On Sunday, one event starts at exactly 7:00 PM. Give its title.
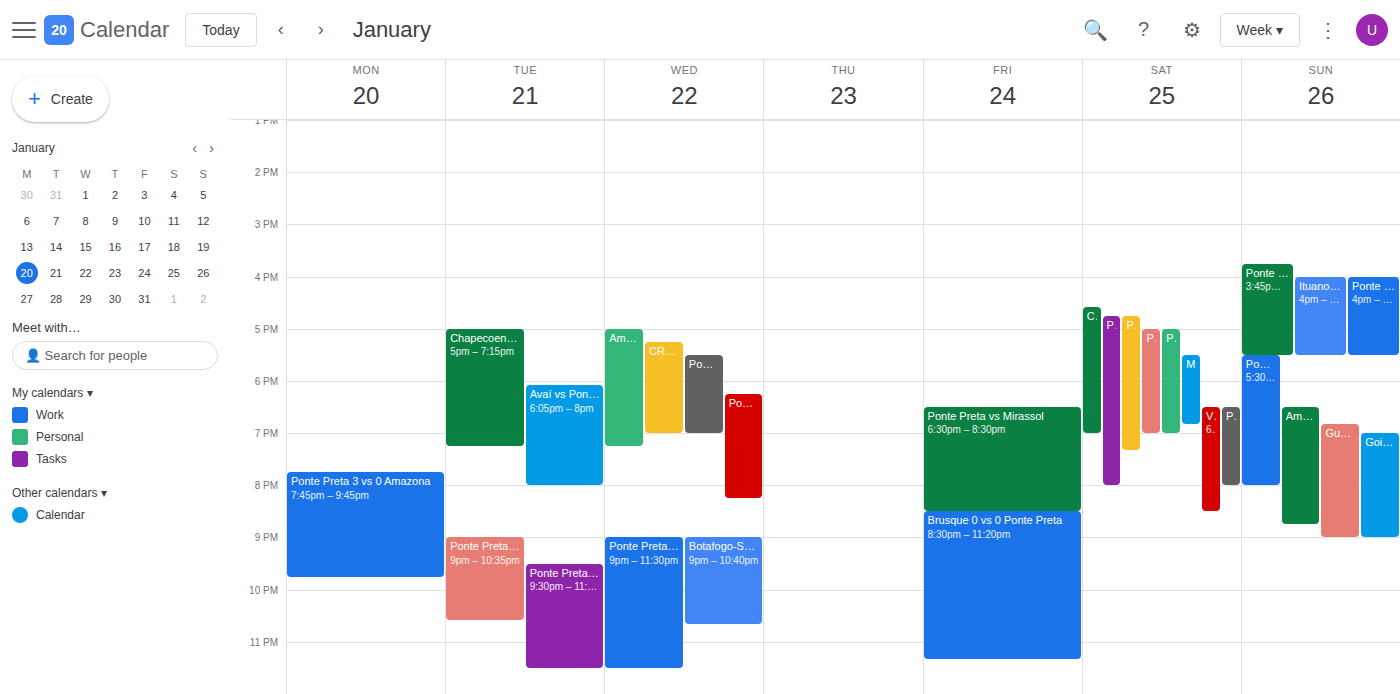
"Goiás 3 vs 0 Ponte Preta"